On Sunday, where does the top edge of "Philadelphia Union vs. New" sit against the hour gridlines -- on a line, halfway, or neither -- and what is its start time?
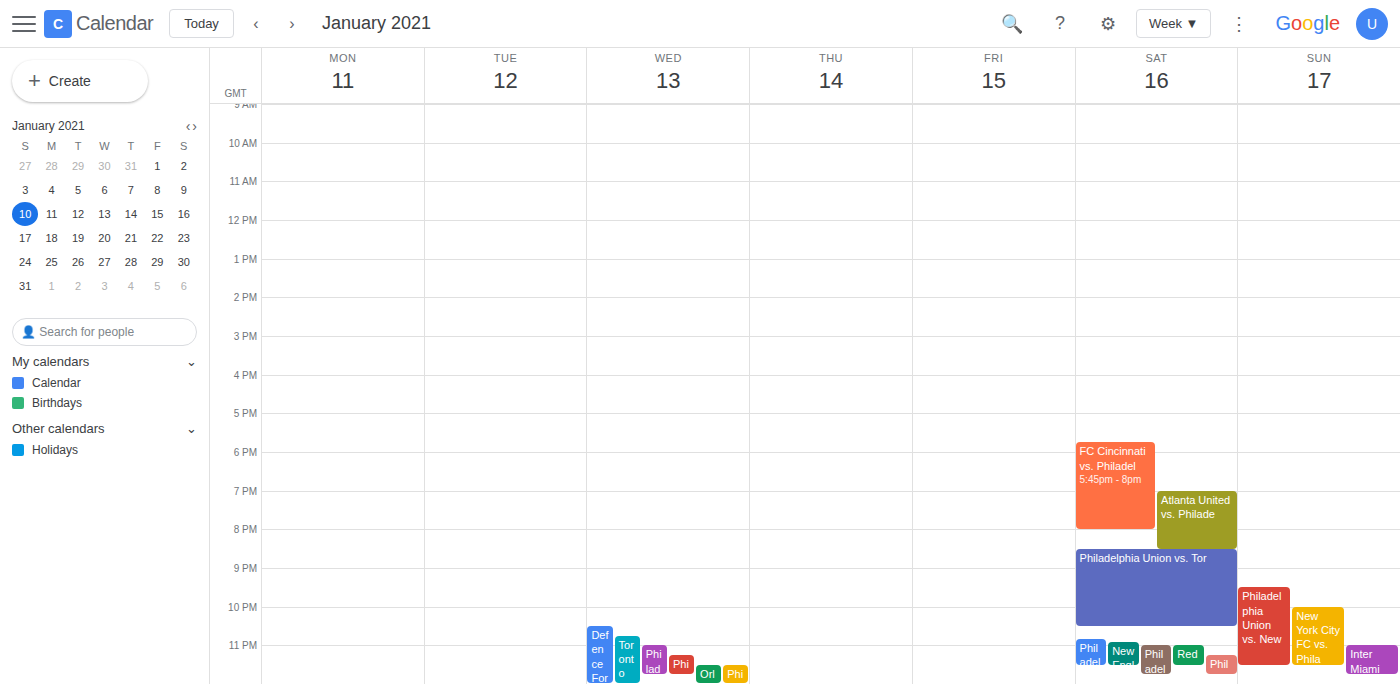
9:30 PM -- halfway between the 9 PM and 10 PM lines.